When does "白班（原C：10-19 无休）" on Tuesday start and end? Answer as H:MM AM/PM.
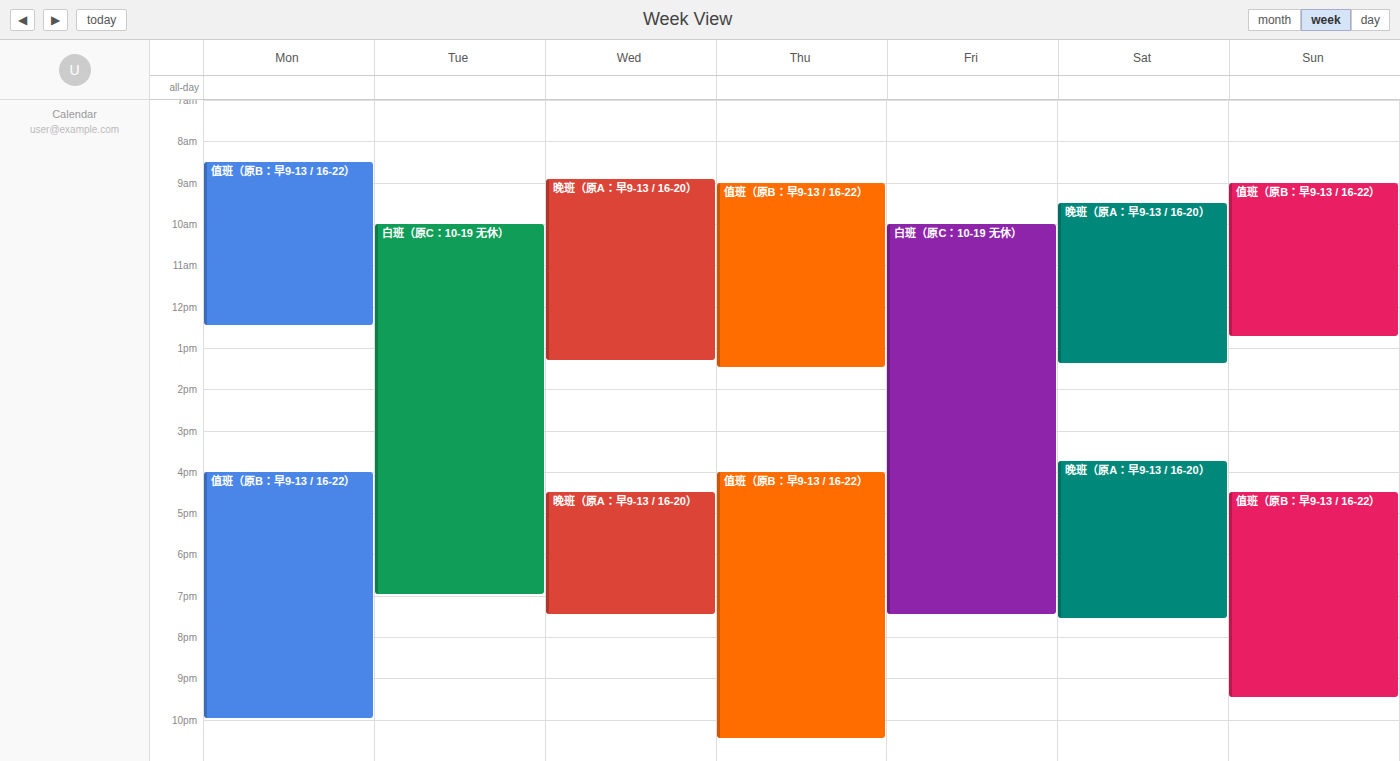
10:00 AM to 7:00 PM